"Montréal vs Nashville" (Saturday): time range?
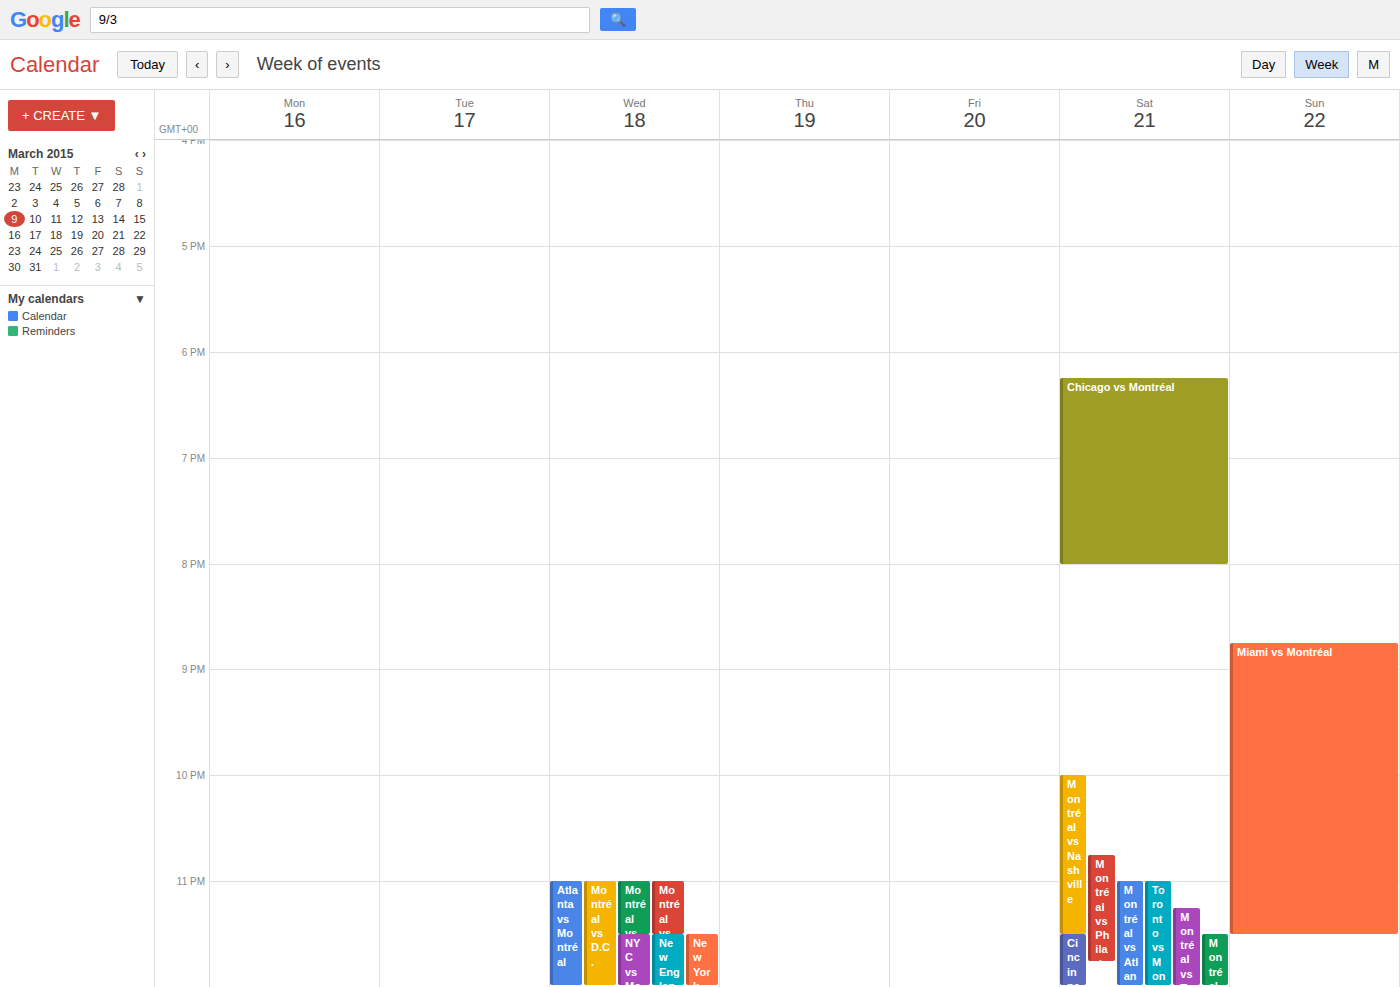
10:00 PM to 11:30 PM